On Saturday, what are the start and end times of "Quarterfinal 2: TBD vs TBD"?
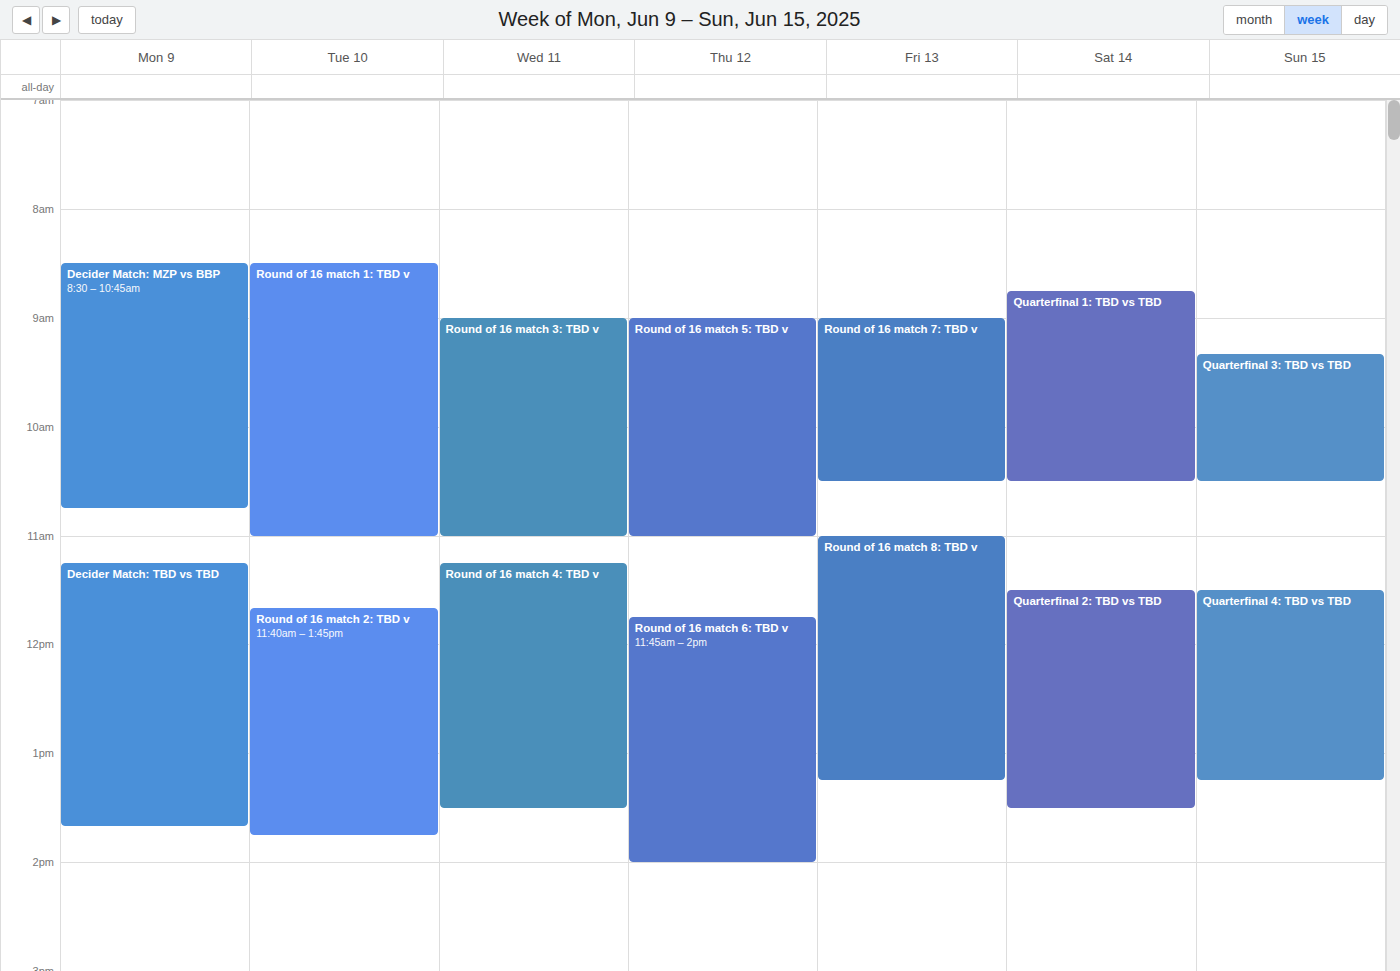
11:30 AM to 1:30 PM